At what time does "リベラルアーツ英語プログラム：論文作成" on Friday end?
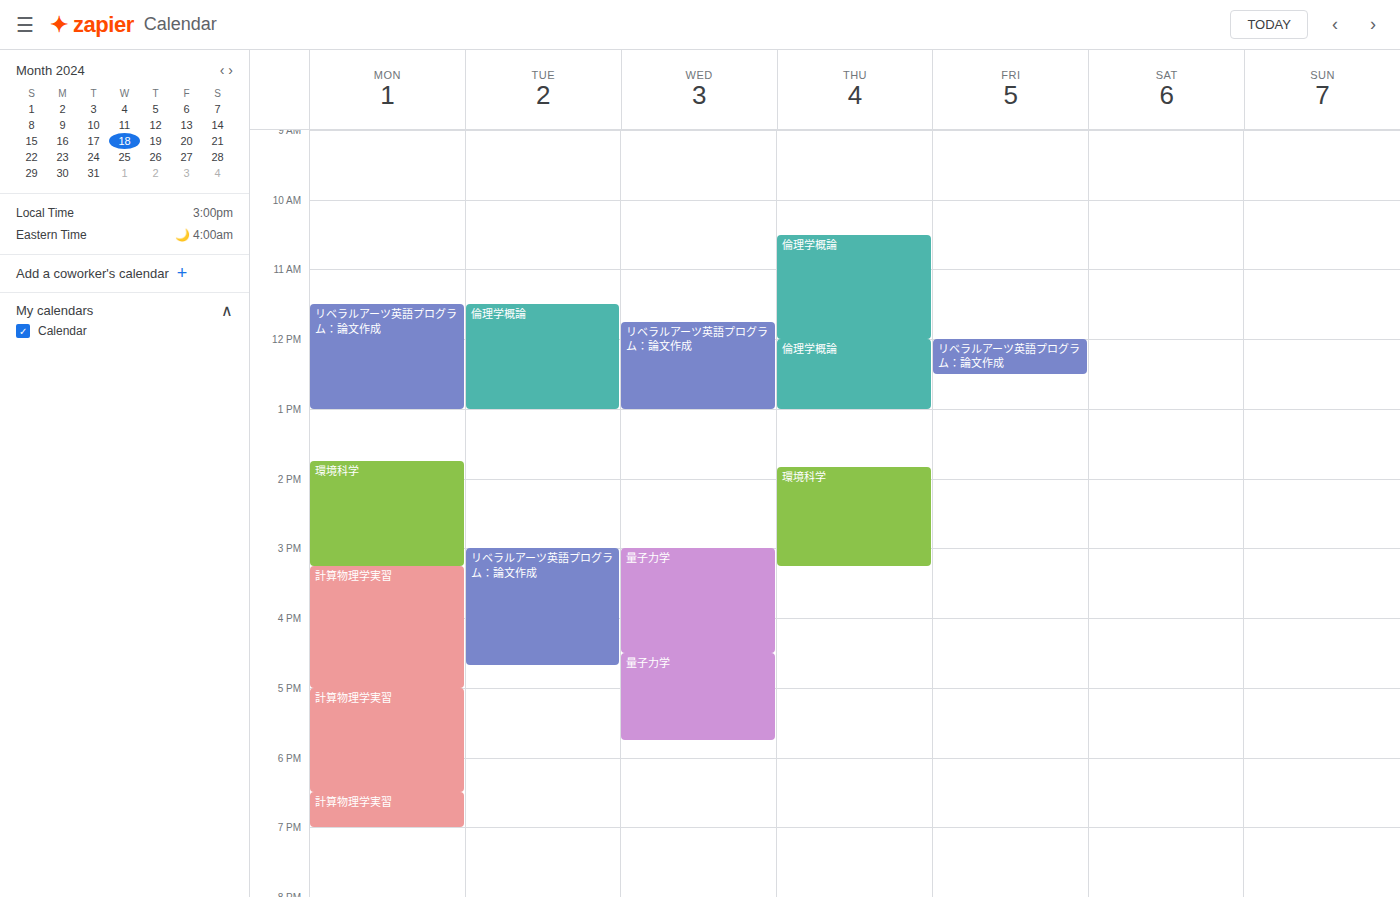
12:30 PM